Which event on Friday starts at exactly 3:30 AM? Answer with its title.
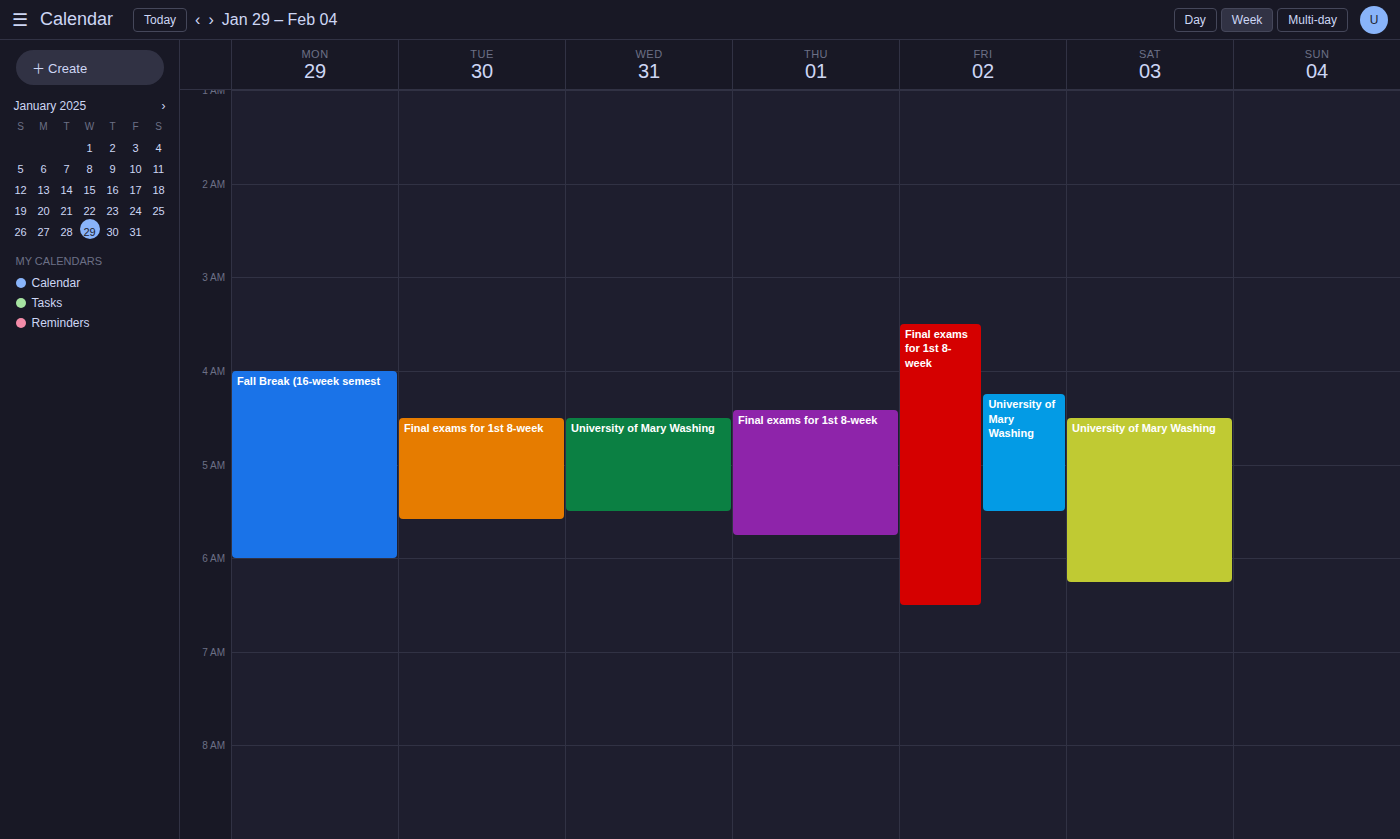
"Final exams for 1st 8-week"